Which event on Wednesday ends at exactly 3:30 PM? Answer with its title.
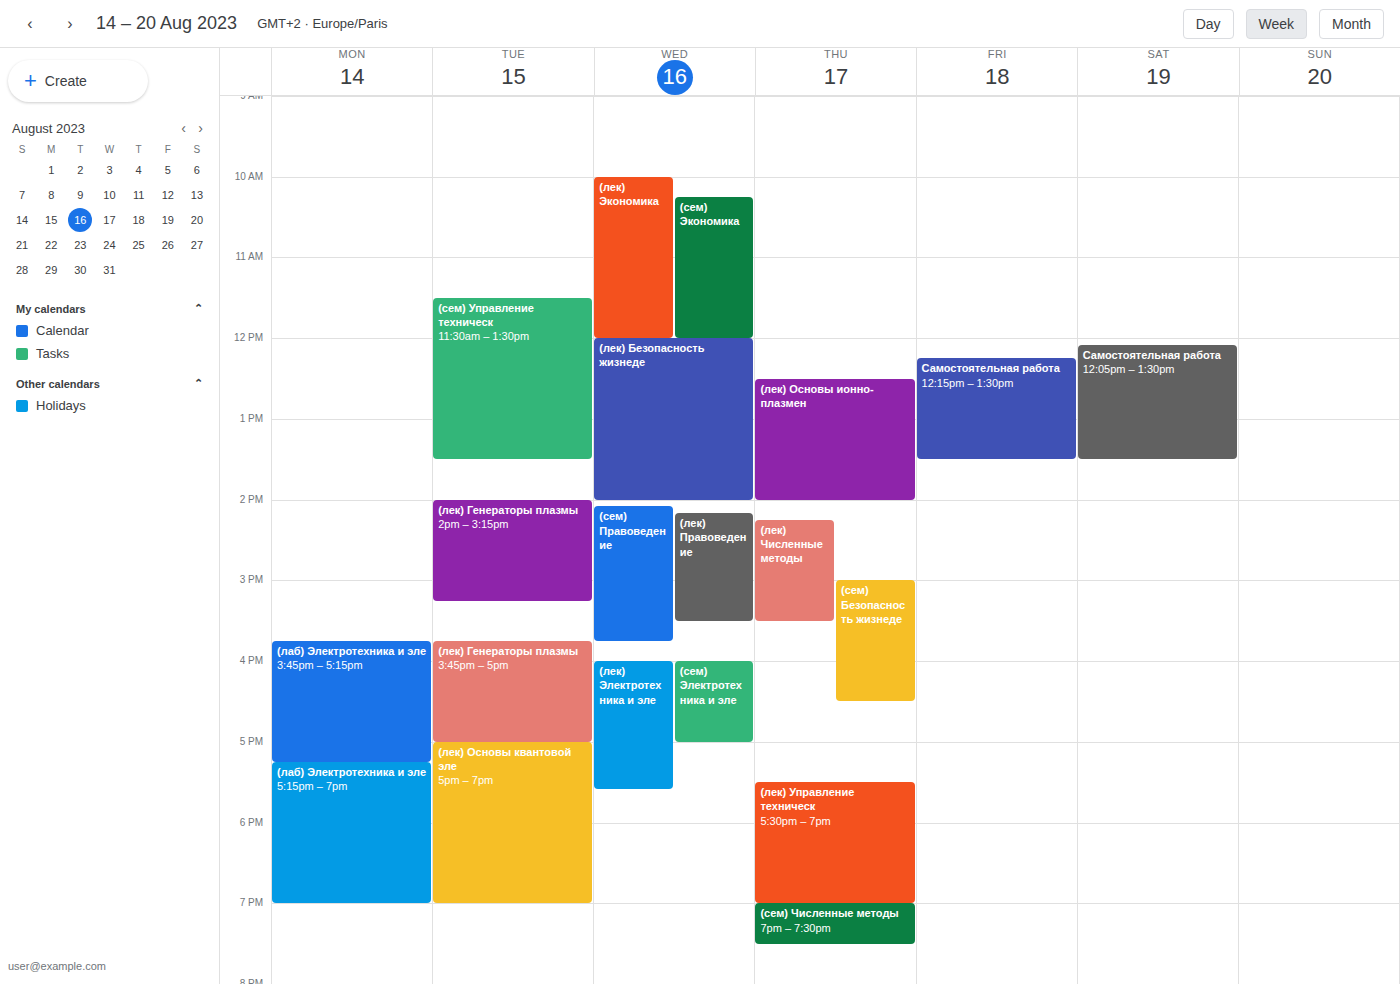
"(лек) Правоведение"